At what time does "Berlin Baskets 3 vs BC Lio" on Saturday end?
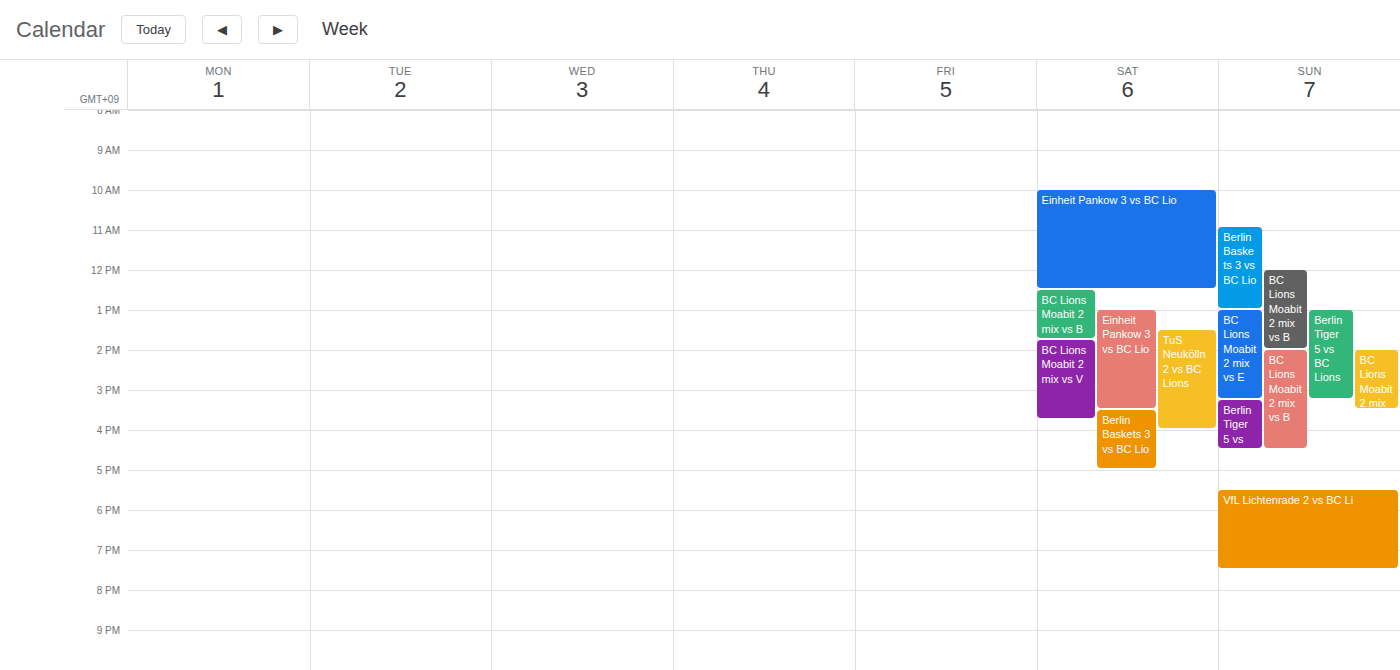
5:00 PM